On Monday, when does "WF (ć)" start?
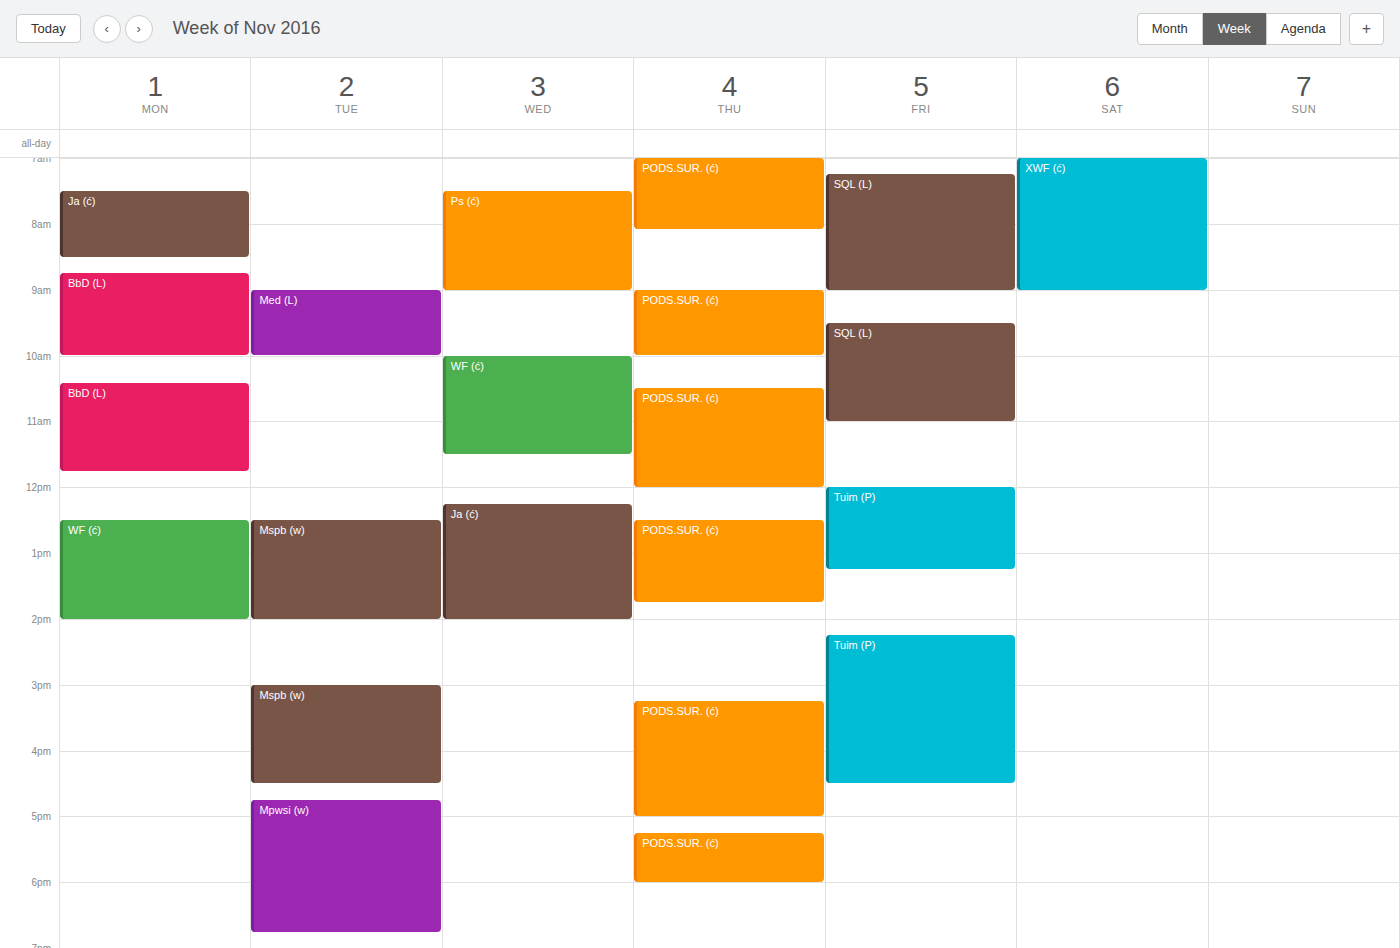
12:30 PM